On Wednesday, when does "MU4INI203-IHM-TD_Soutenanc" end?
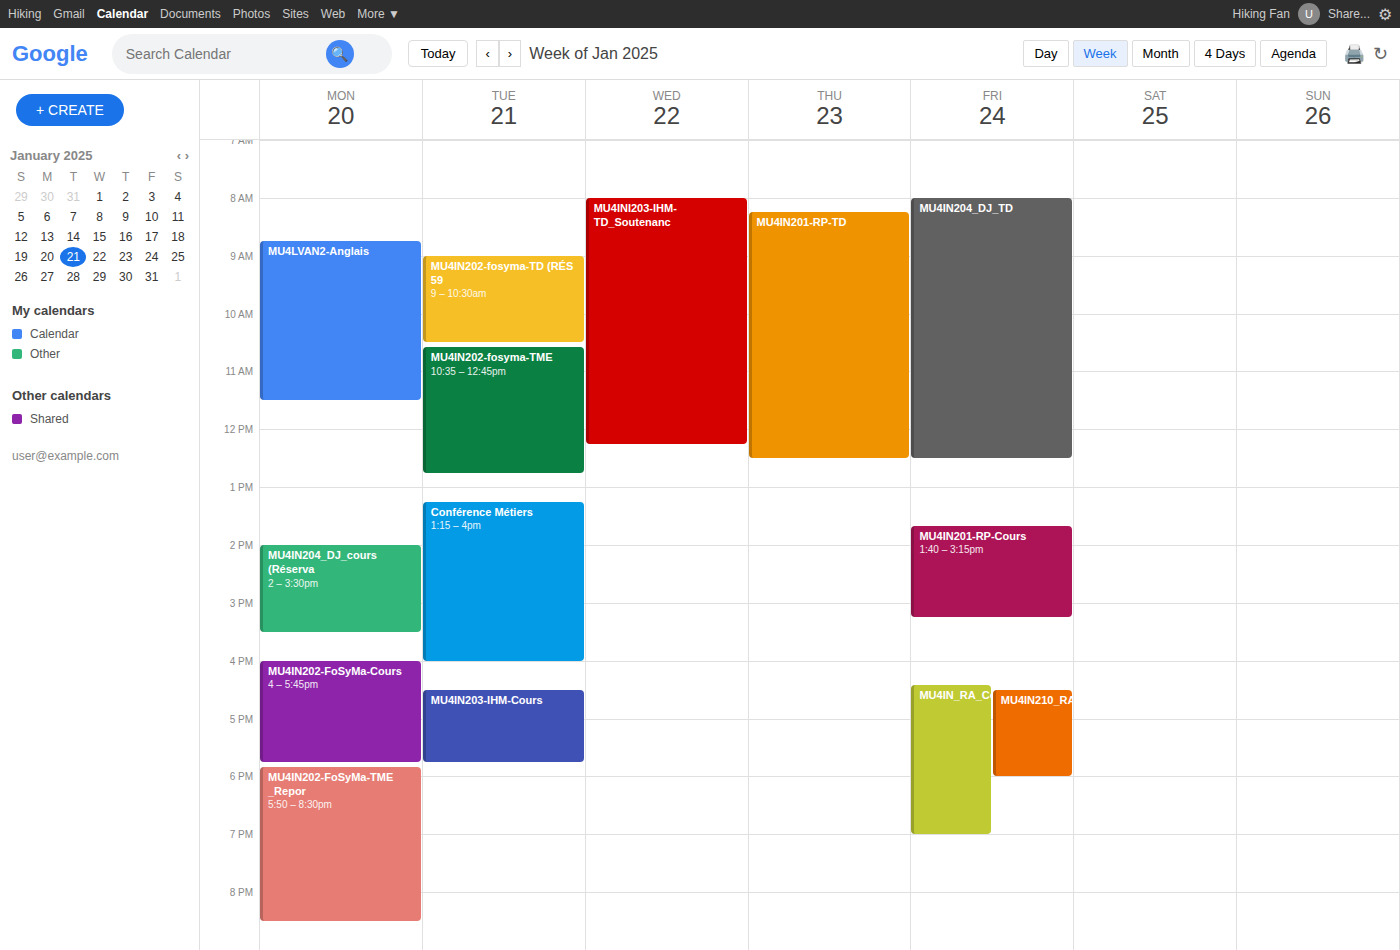
12:15 PM